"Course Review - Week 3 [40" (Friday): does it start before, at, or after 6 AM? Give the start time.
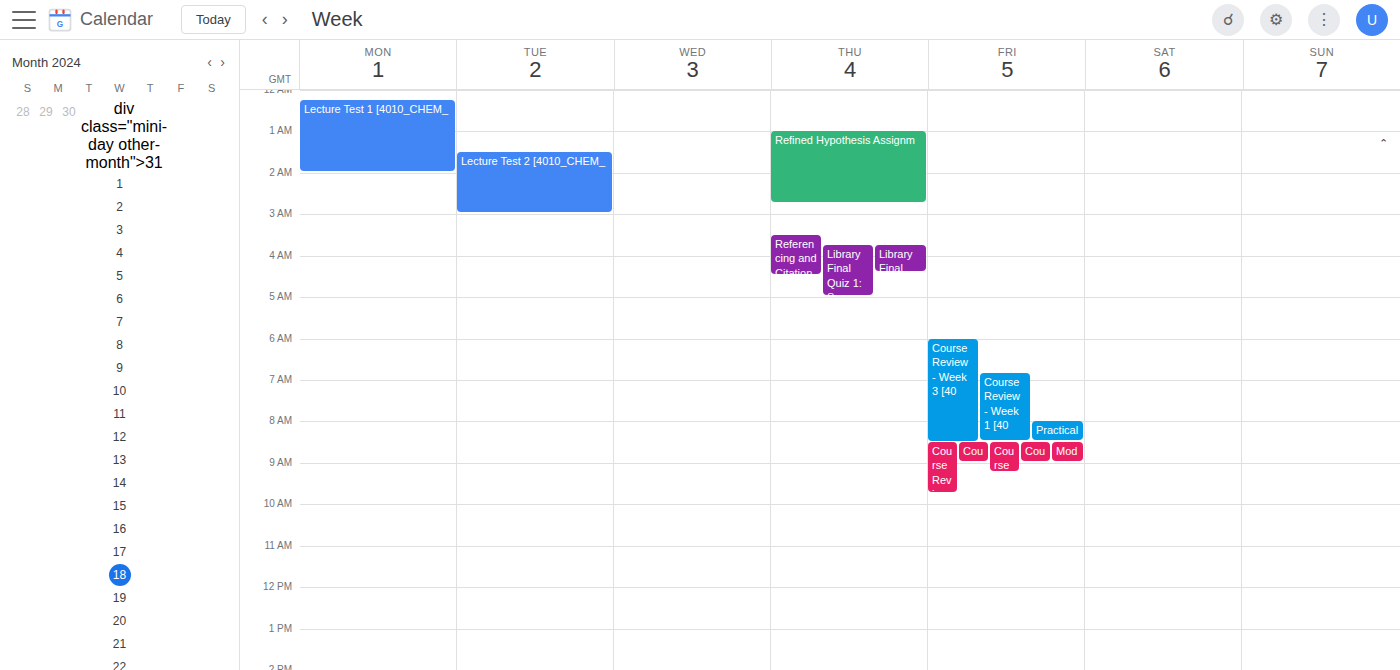
6:00 AM -- exactly at 6 AM, on the 6 AM line.